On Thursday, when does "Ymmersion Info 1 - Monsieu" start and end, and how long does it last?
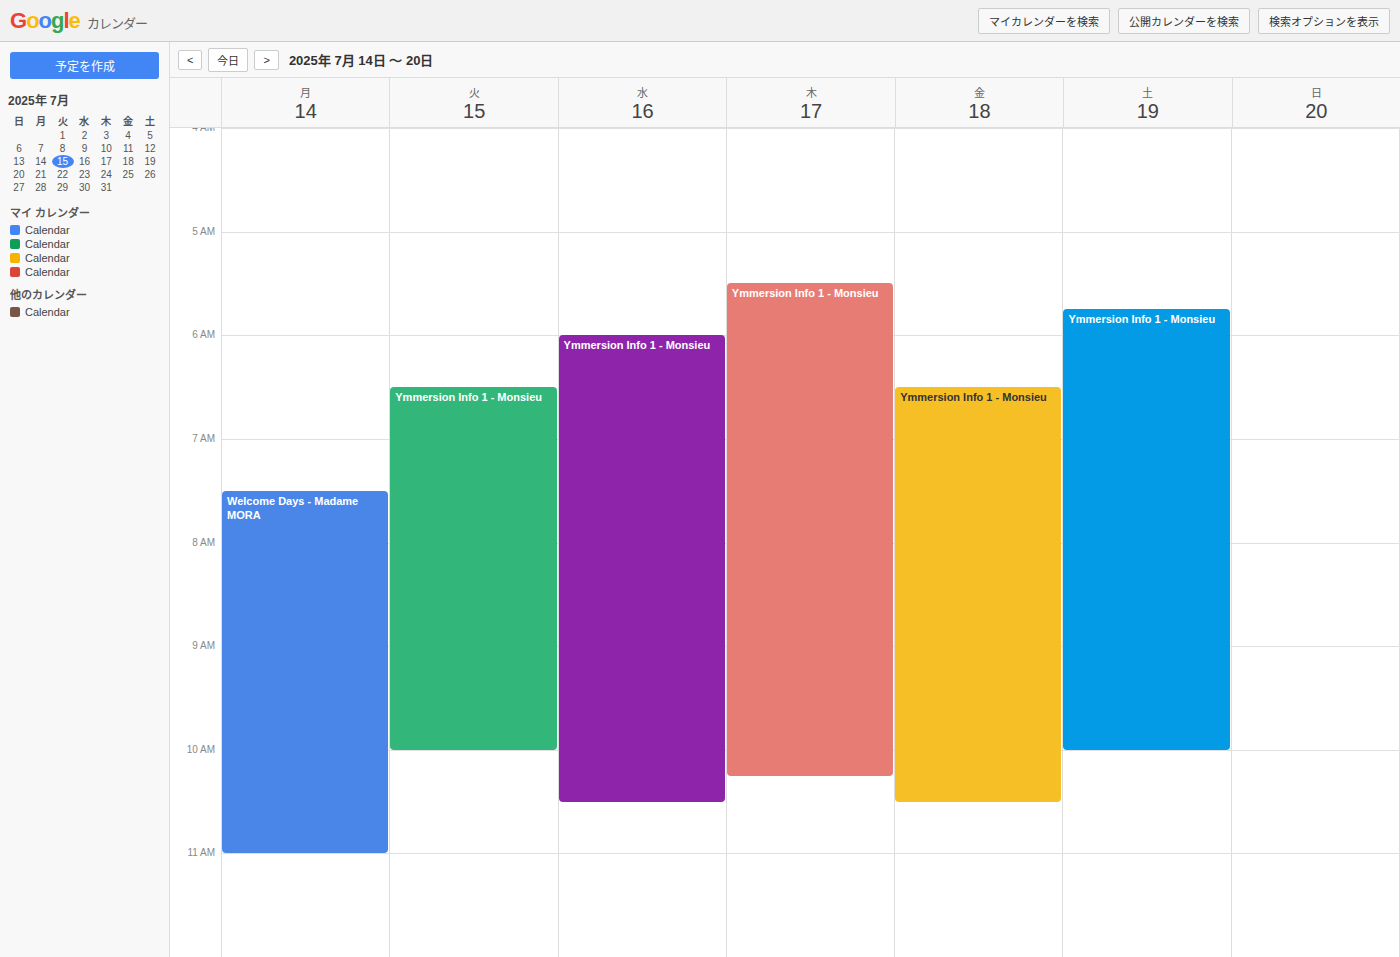
5:30 AM to 10:15 AM, 4 hours 45 minutes